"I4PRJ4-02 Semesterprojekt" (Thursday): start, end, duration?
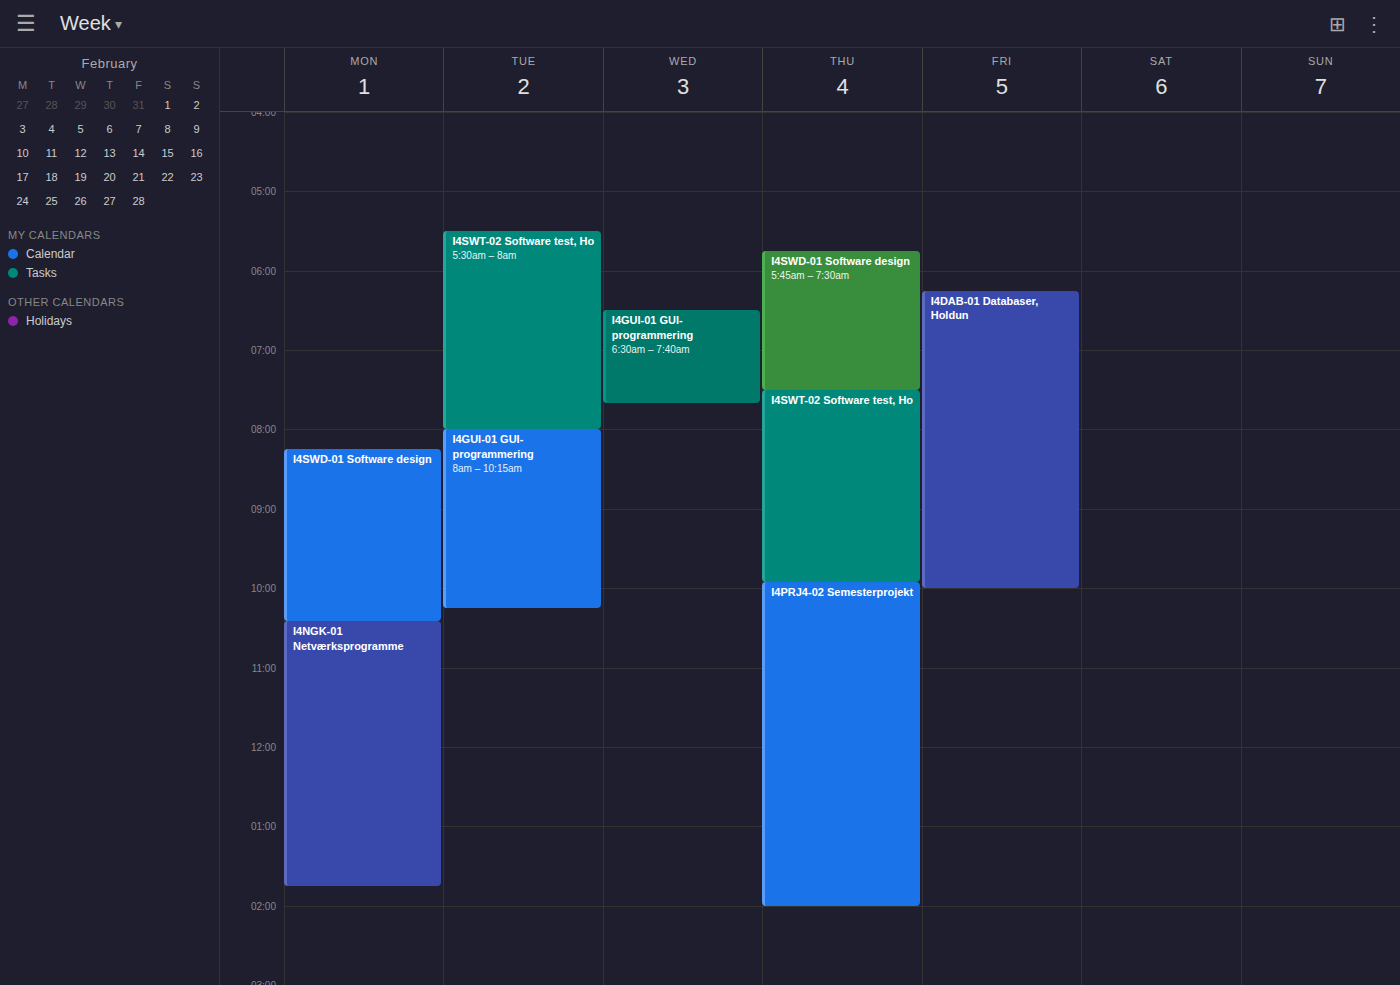
9:55 AM to 2:00 PM, 4 hours 5 minutes